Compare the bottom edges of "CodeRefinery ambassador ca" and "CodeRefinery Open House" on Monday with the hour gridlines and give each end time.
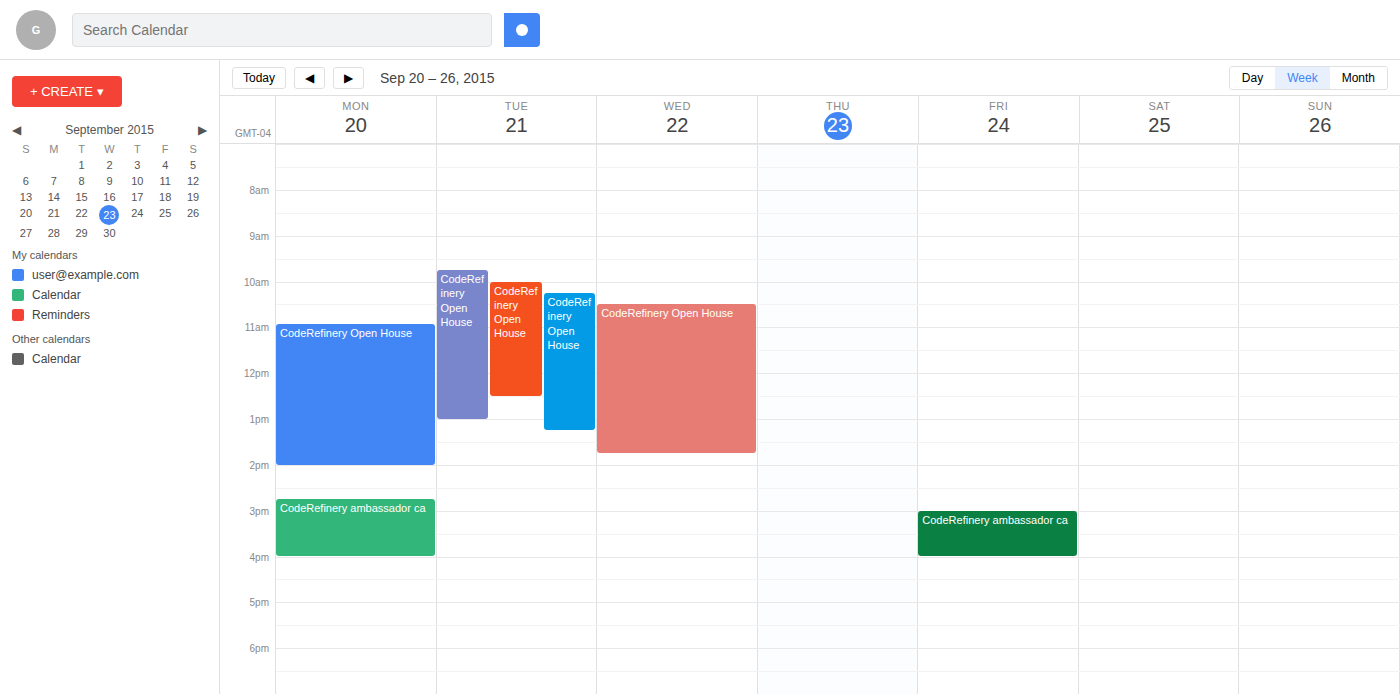
"CodeRefinery ambassador ca": 4:00 PM, exactly on the 4 PM line. "CodeRefinery Open House": 2:00 PM, exactly on the 2 PM line.